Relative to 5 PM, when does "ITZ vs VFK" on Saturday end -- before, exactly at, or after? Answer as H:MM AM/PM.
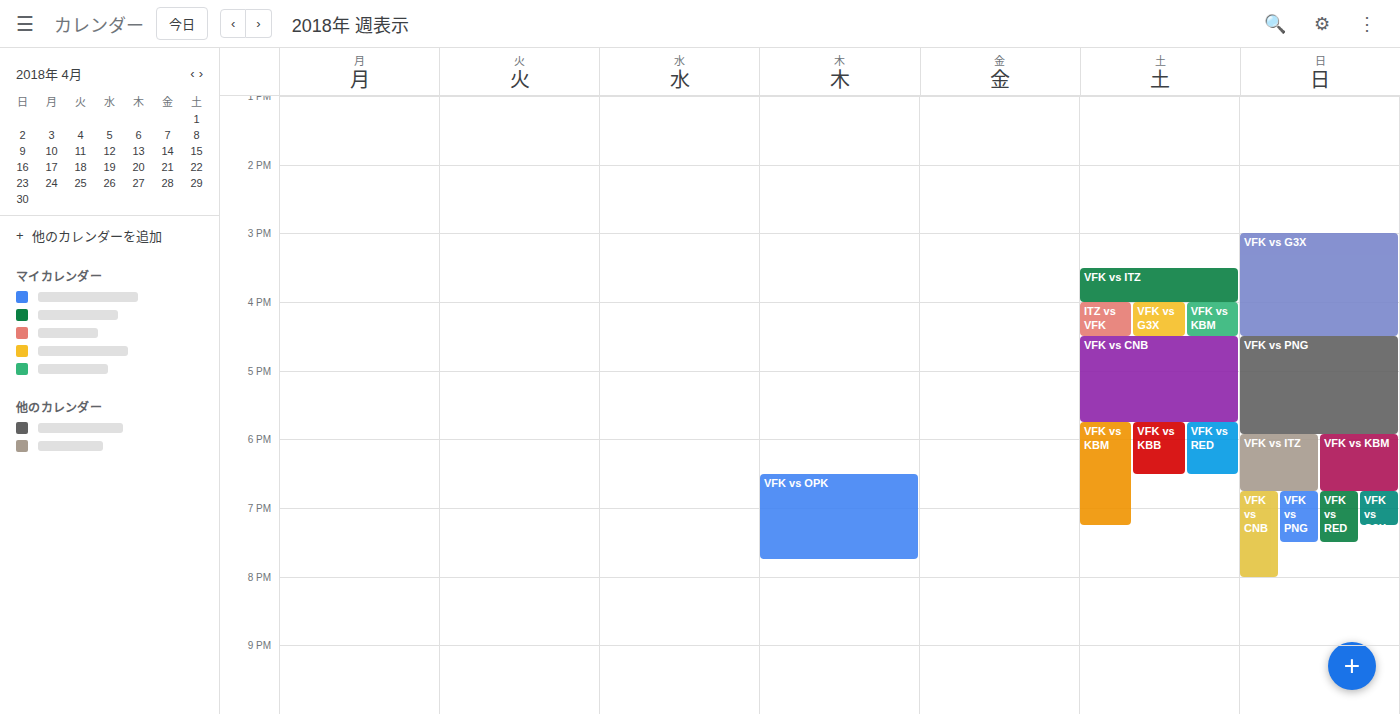
4:30 PM -- before 5 PM, 30 minutes above the 5 PM line.